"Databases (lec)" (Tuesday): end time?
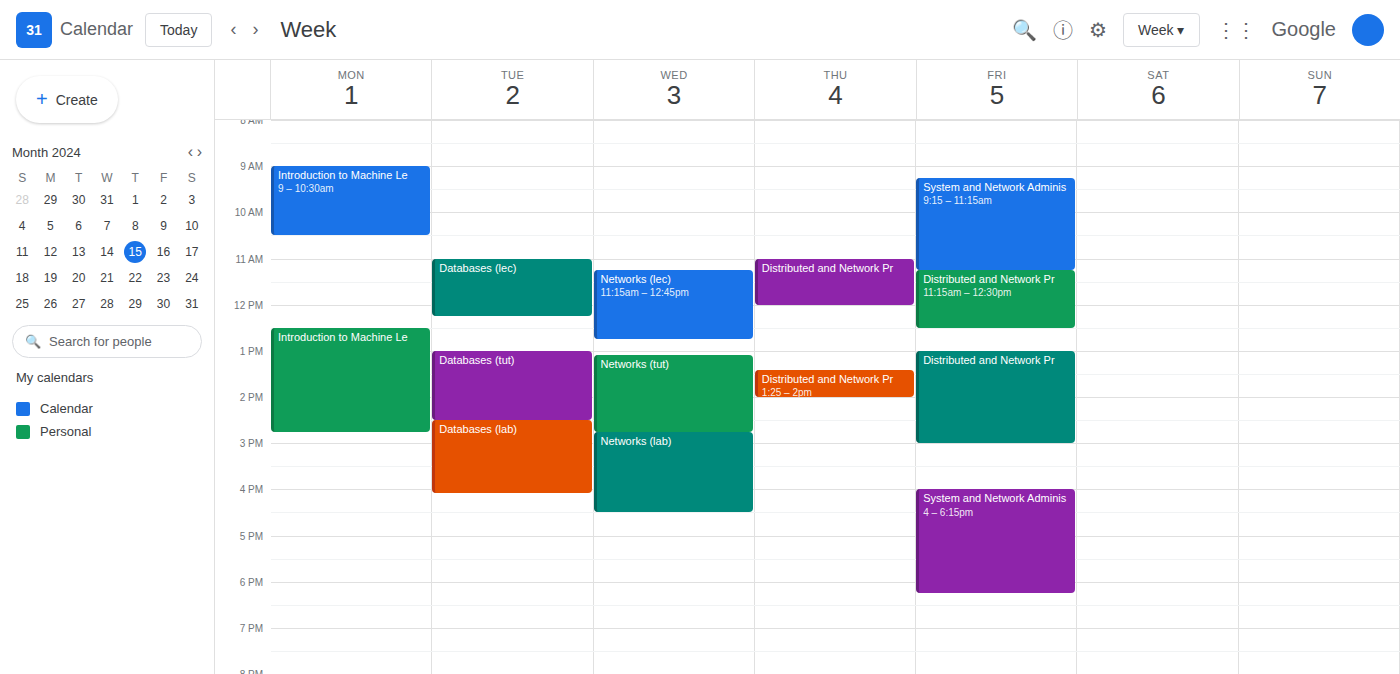
12:15 PM